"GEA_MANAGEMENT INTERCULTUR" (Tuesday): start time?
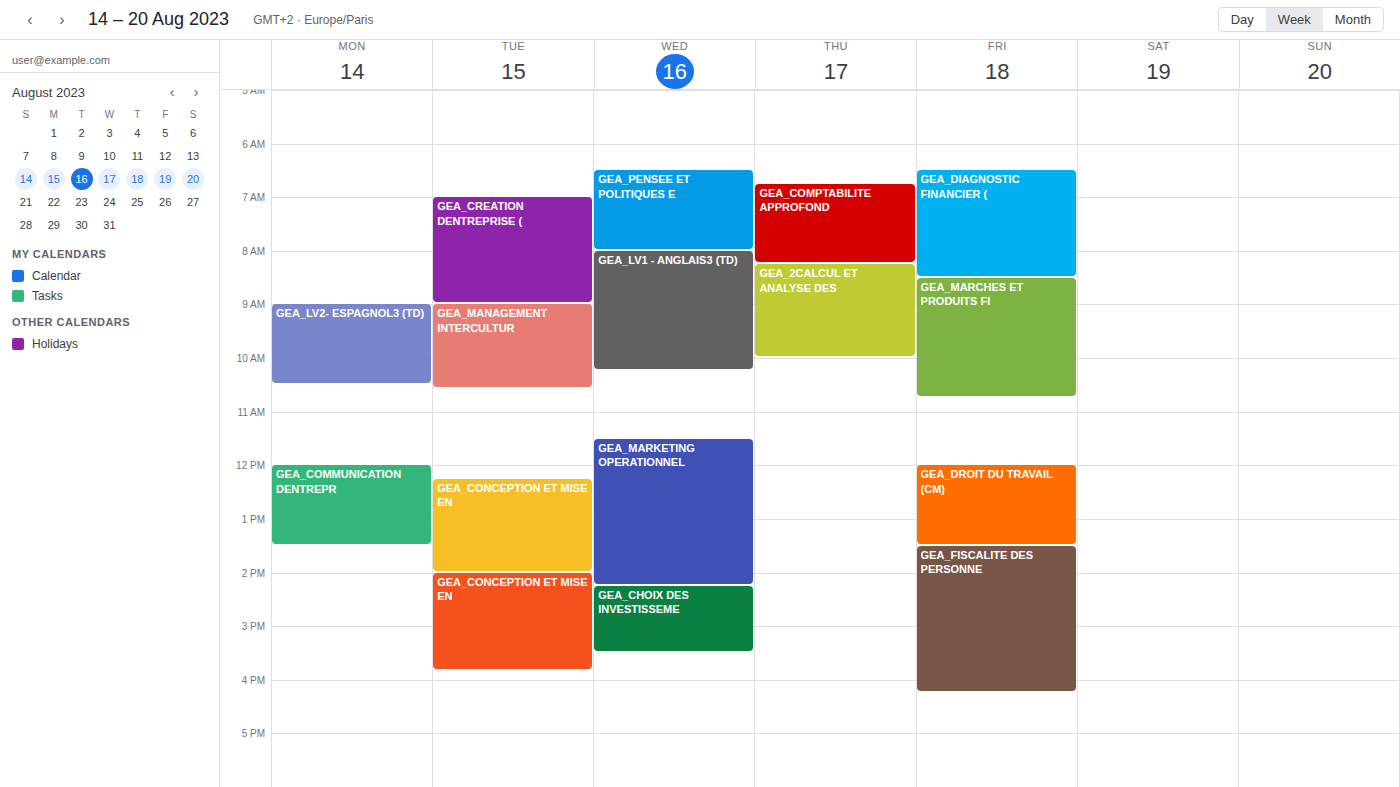
9:00 AM